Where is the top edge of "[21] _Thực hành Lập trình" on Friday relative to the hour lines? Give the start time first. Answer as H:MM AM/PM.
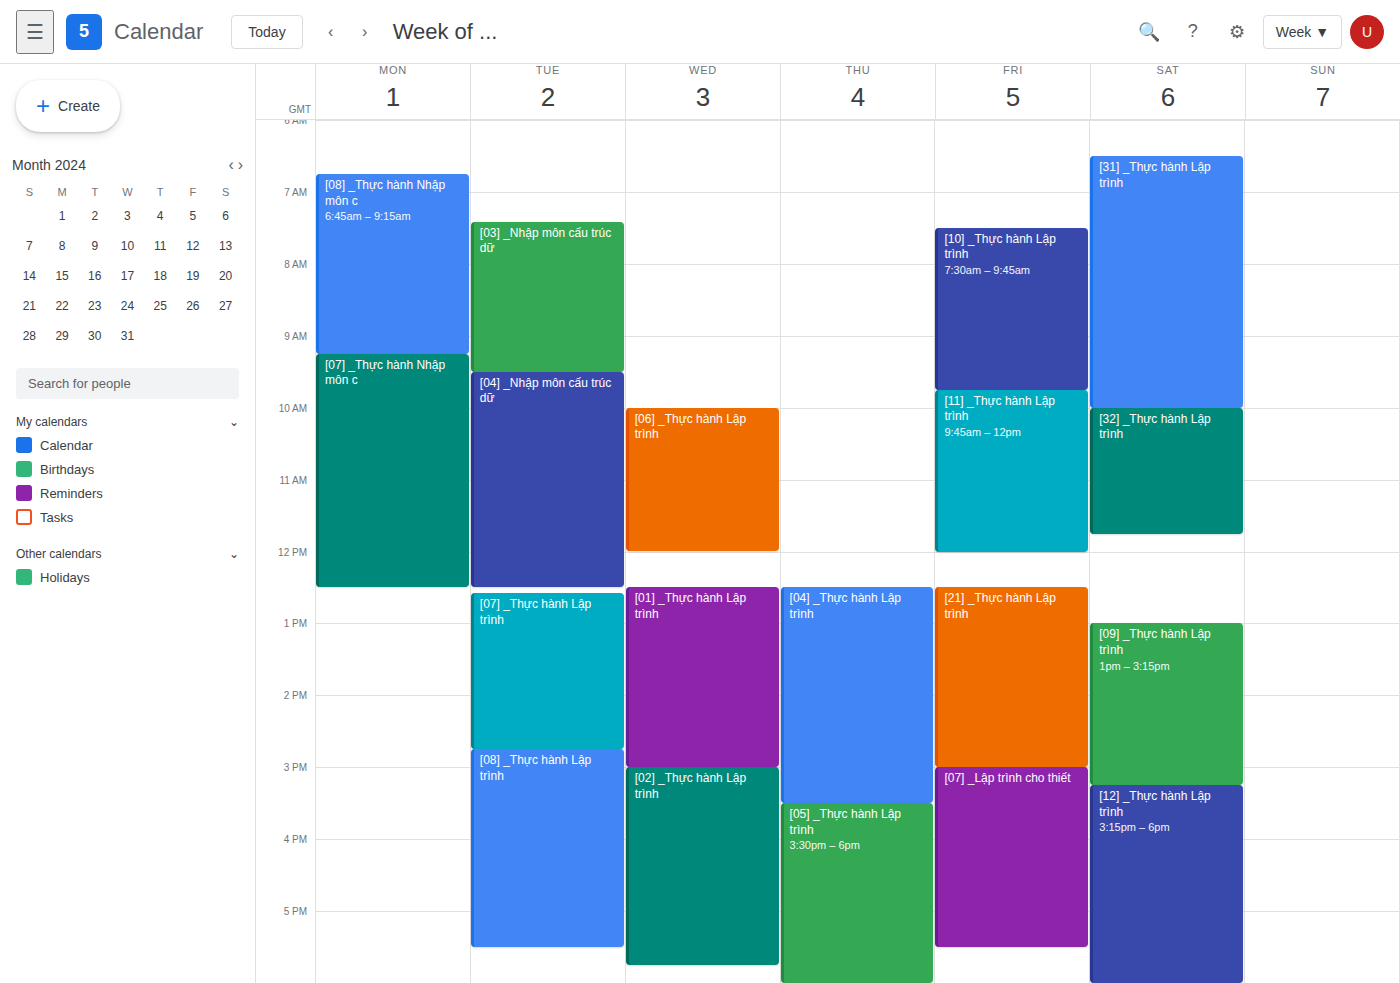
12:30 PM -- halfway between the 12 PM and 1 PM lines.